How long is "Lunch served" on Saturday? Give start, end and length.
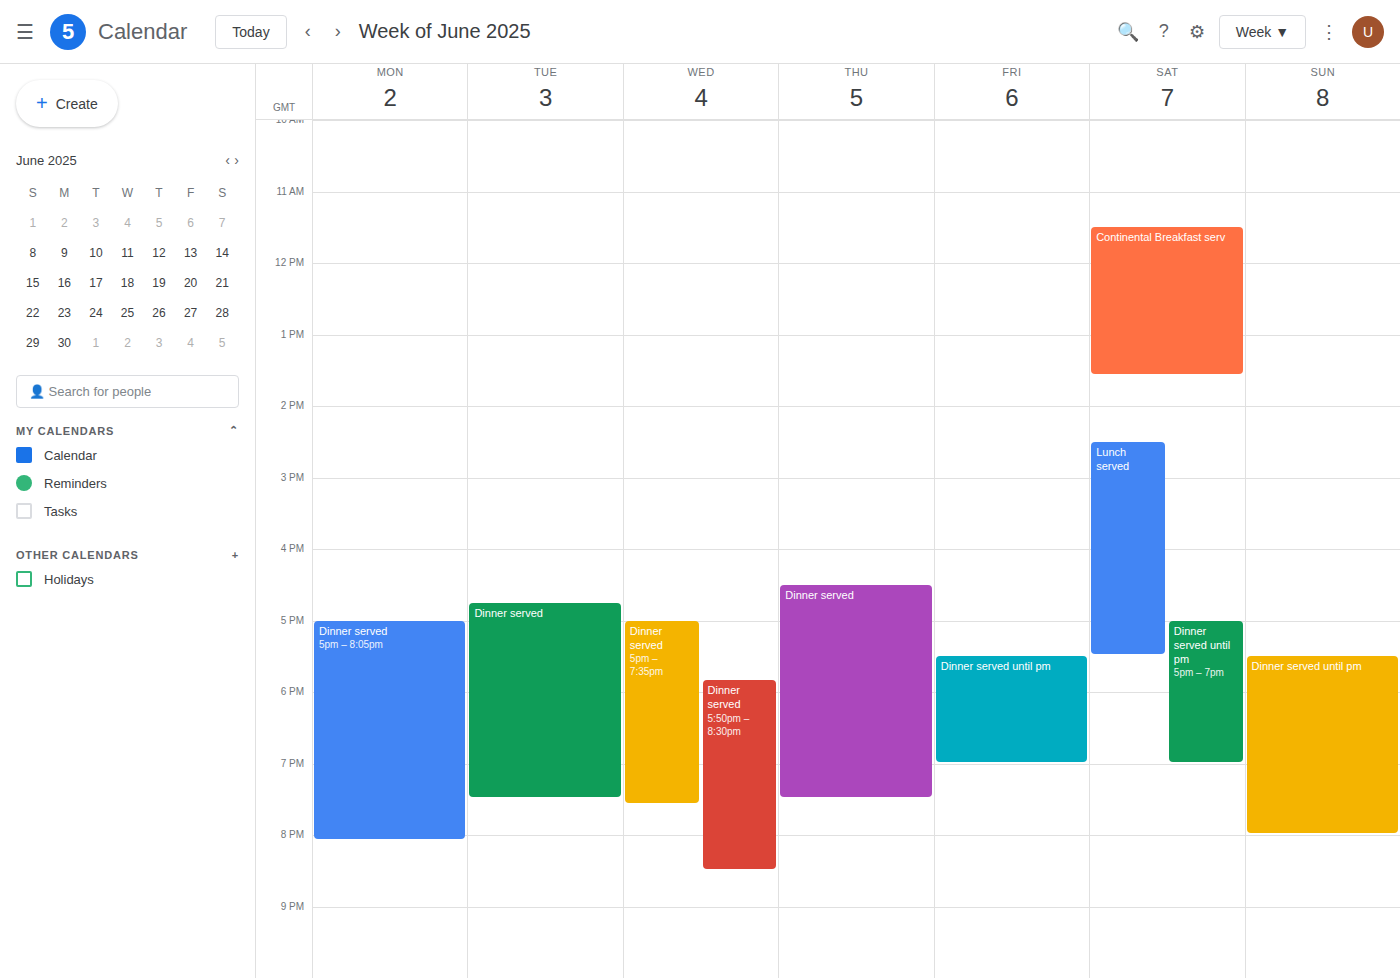
2:30 PM to 5:30 PM, 3 hours